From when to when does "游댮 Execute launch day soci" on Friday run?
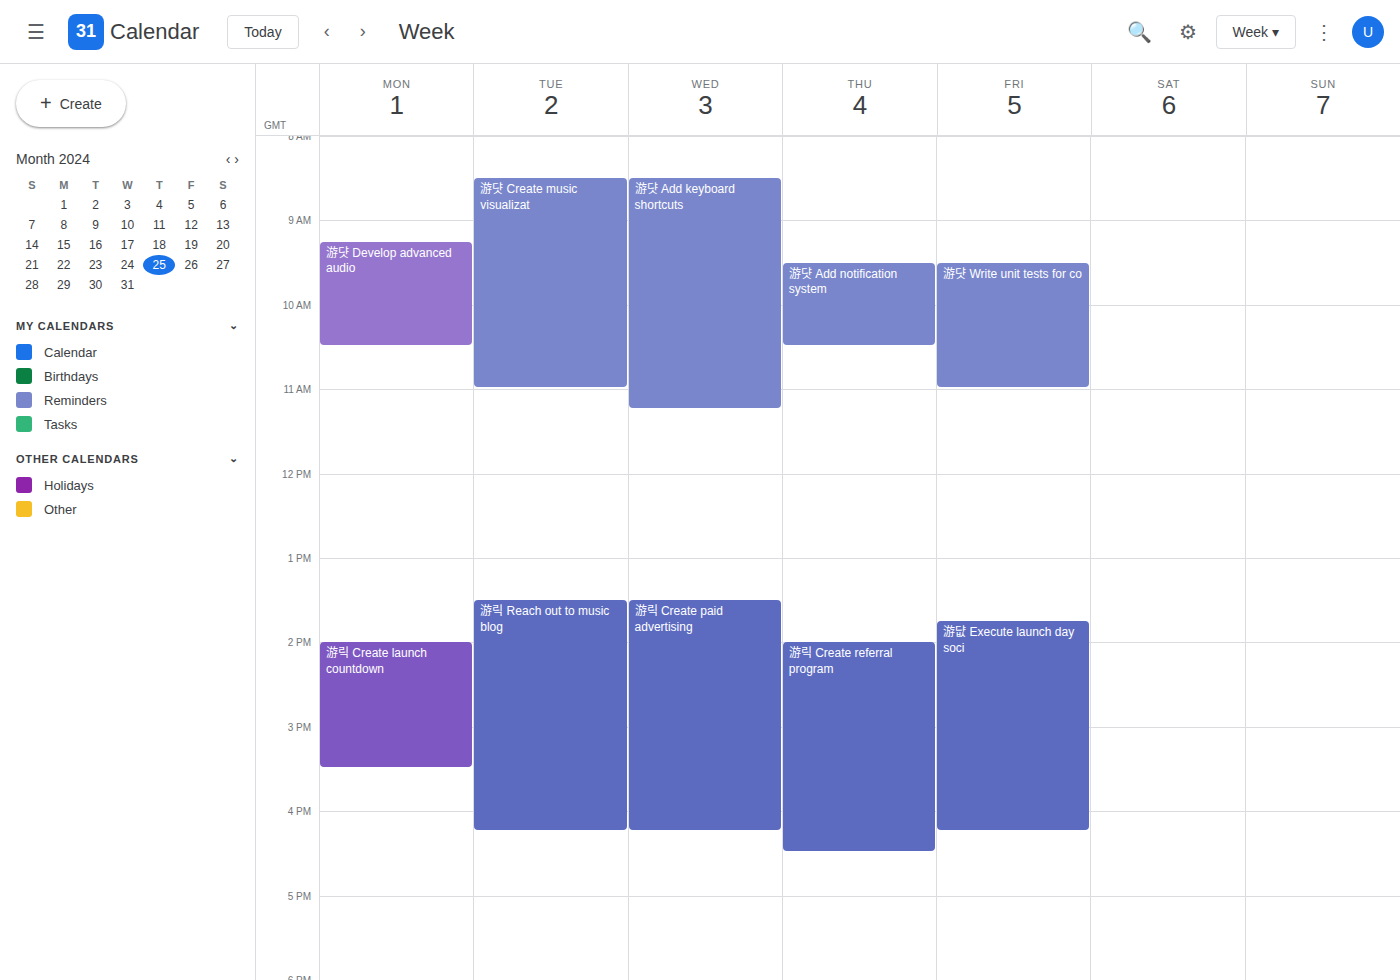
13:45 to 16:15